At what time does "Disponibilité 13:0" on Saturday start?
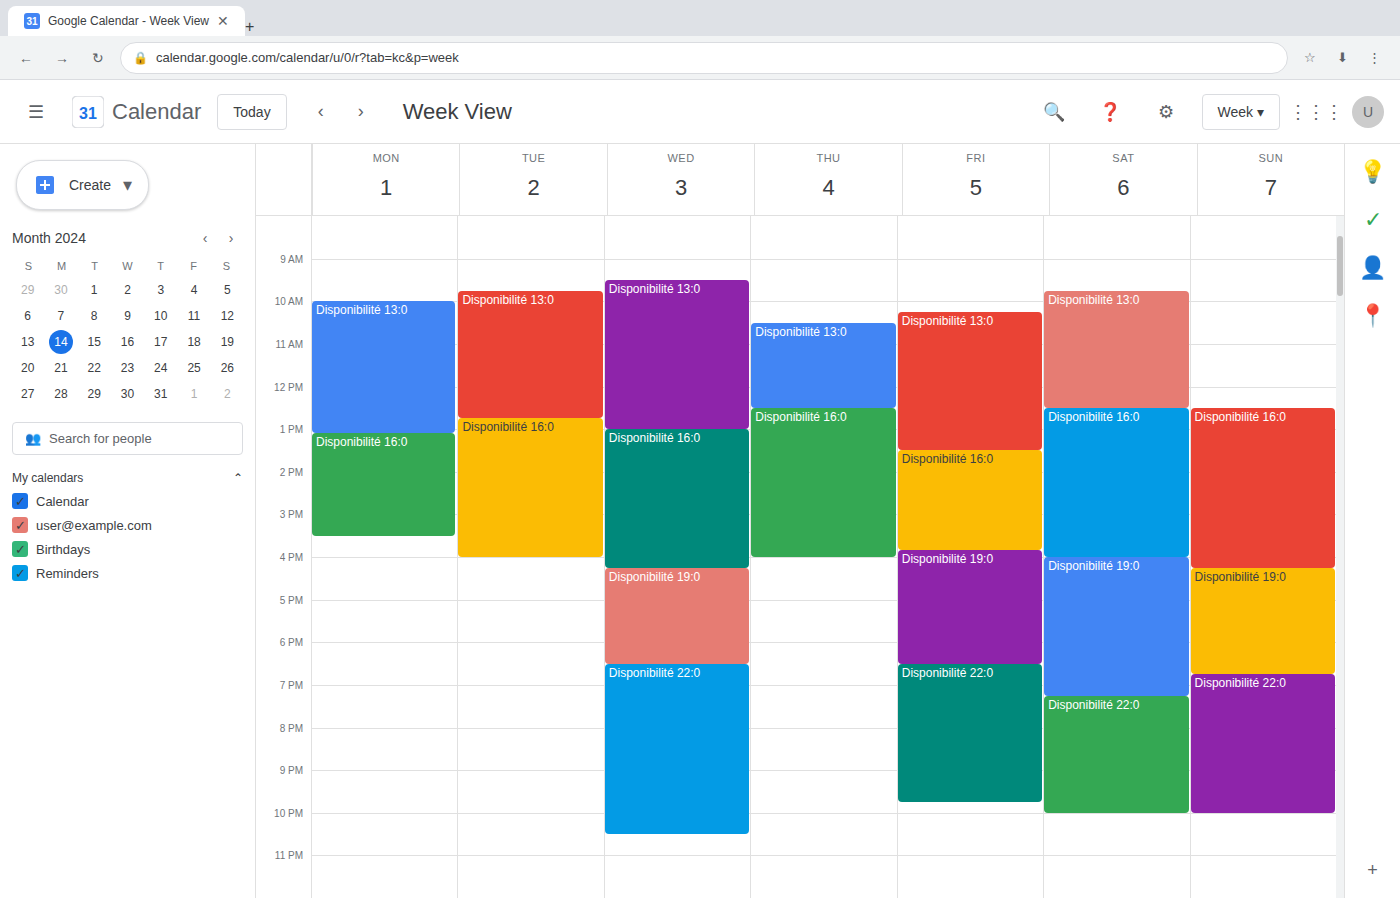
09:45